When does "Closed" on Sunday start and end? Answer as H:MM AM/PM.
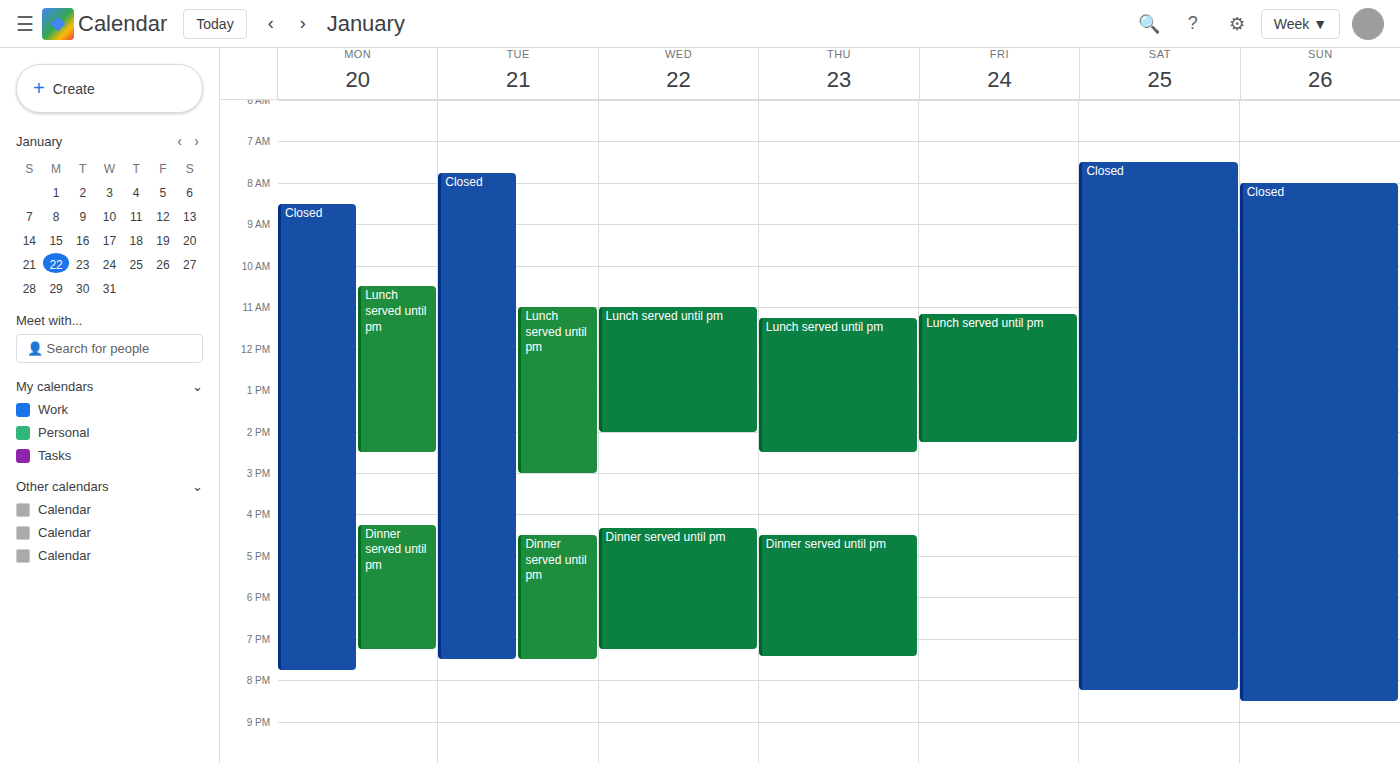
8:00 AM to 8:30 PM